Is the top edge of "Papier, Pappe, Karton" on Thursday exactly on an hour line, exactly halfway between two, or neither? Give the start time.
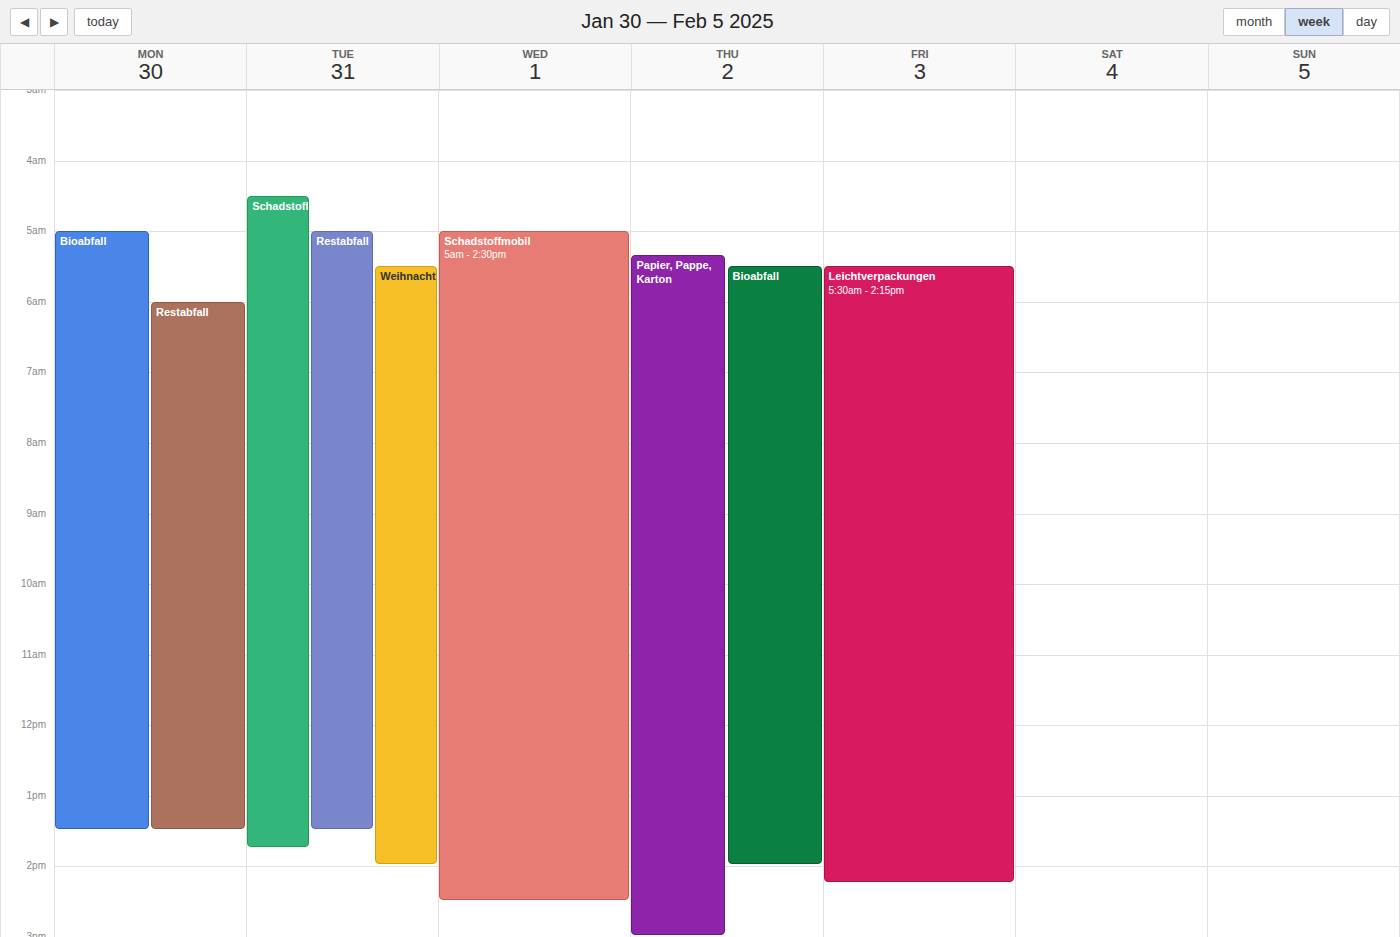
05:20 -- neither: 20 minutes below the 05:00 line and 40 minutes above the 06:00 line.